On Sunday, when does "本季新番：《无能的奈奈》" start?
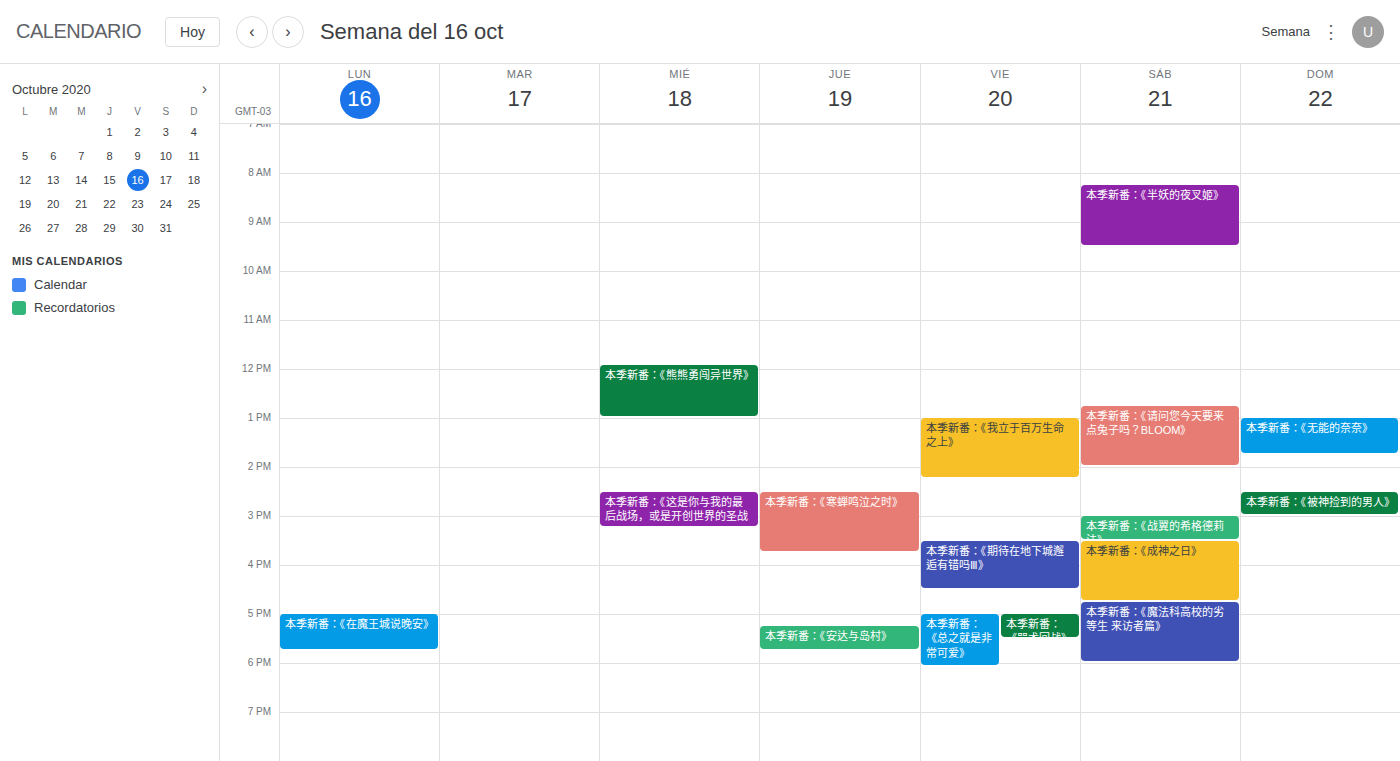
1:00 PM